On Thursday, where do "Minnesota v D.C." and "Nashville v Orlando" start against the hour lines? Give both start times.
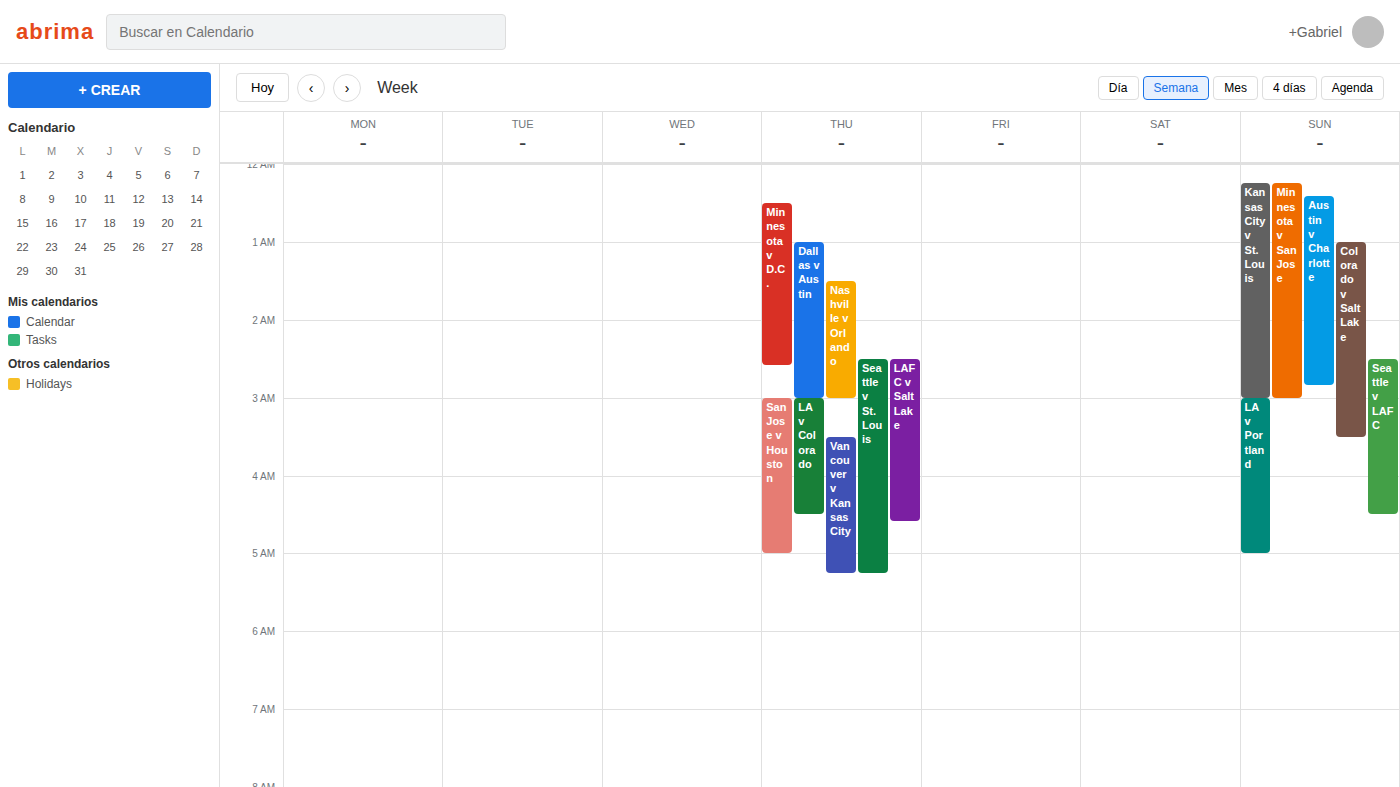
"Minnesota v D.C.": 00:30, halfway between the 00:00 and 01:00 lines. "Nashville v Orlando": 01:30, halfway between the 01:00 and 02:00 lines.